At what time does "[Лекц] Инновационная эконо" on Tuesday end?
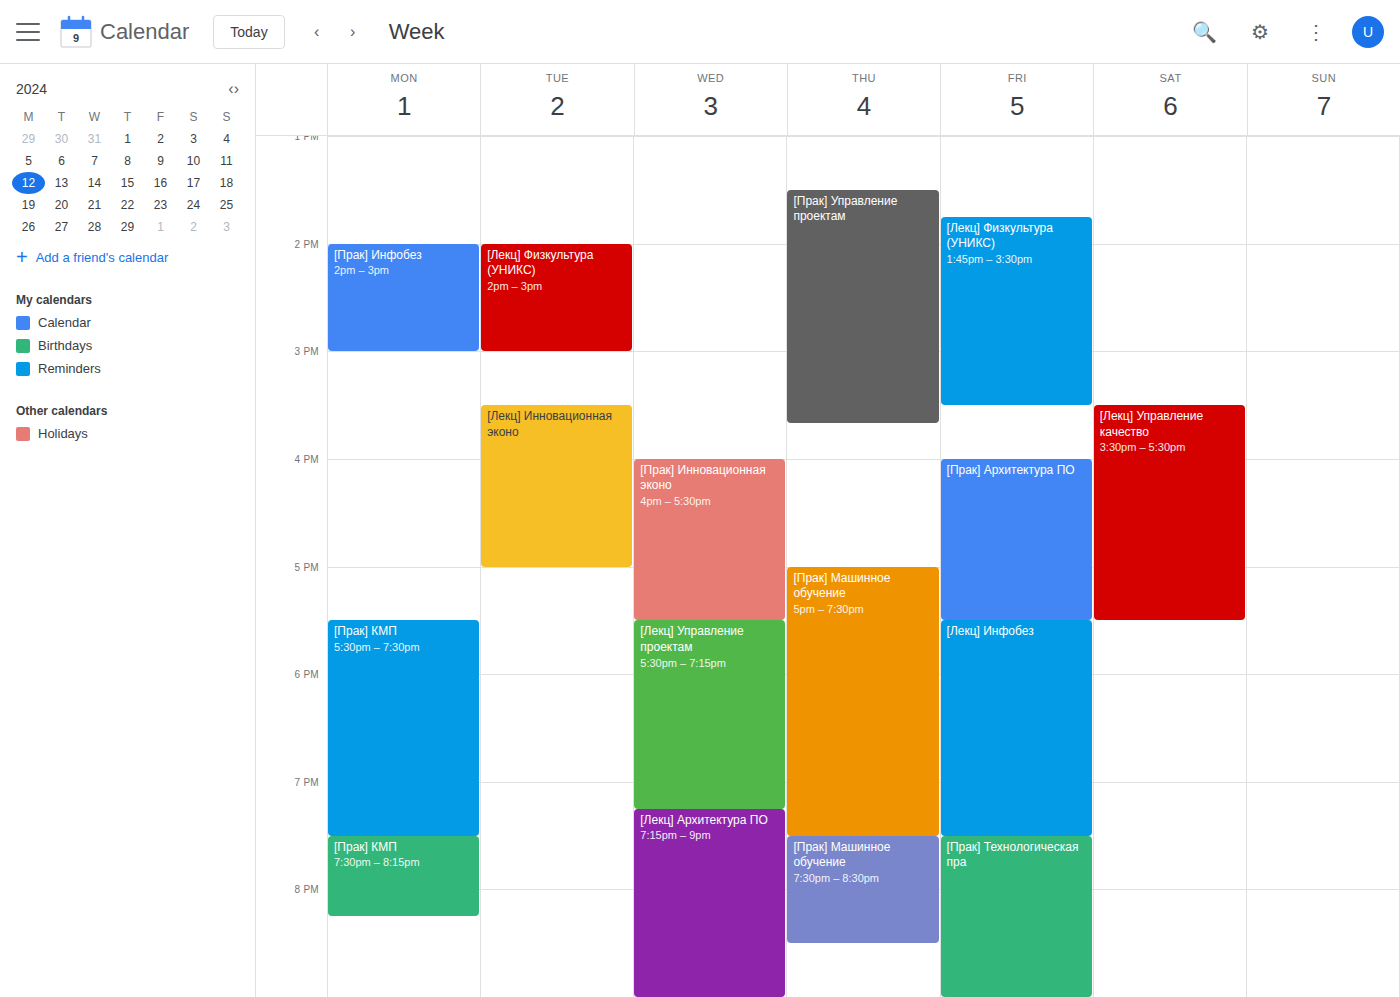
5:00 PM